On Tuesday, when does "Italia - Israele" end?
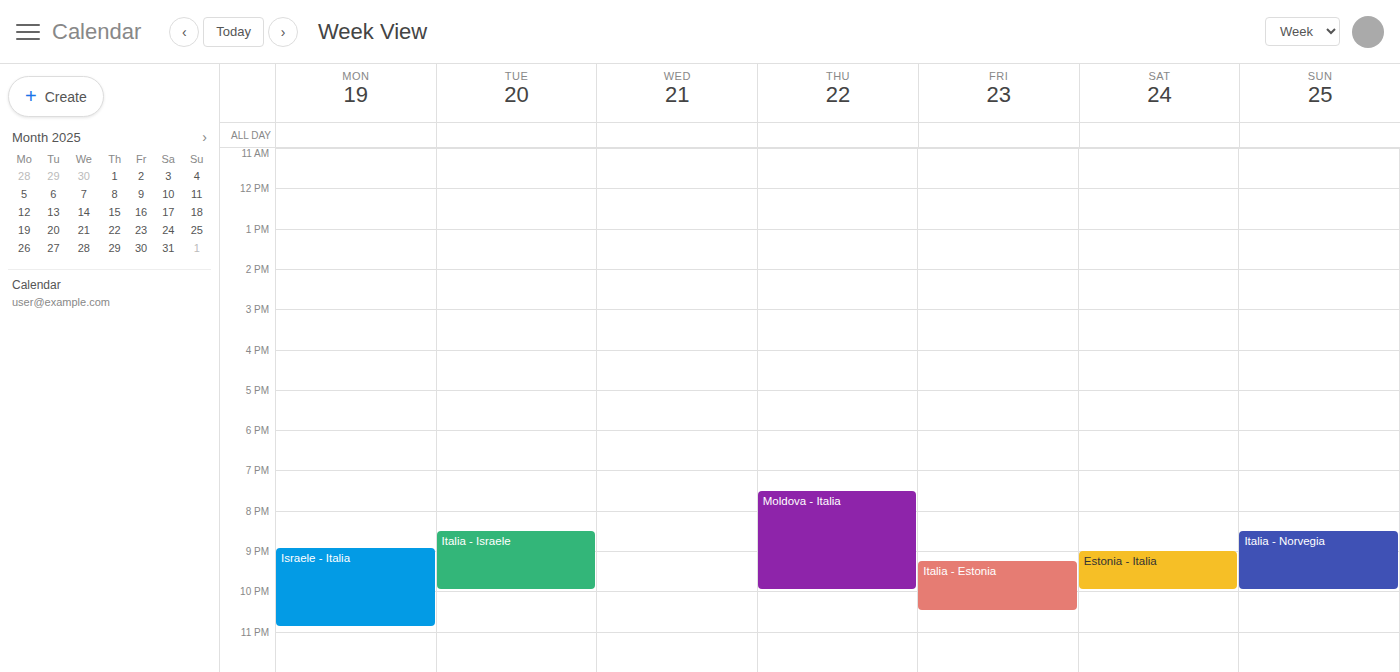
10:00 PM